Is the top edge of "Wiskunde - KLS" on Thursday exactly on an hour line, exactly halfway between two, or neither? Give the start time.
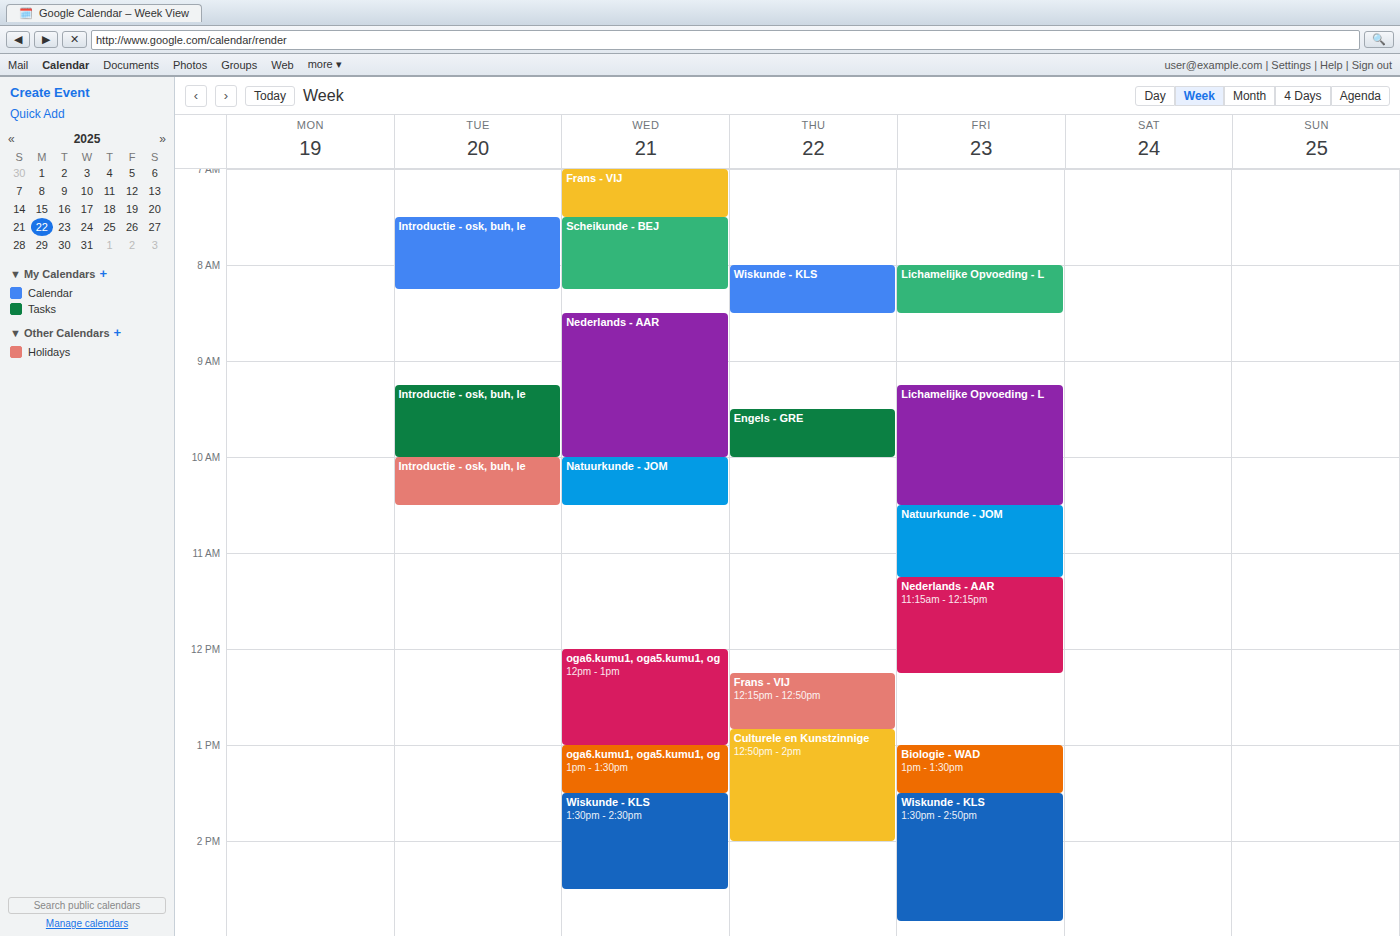
08:00 -- exactly on the 08:00 line.